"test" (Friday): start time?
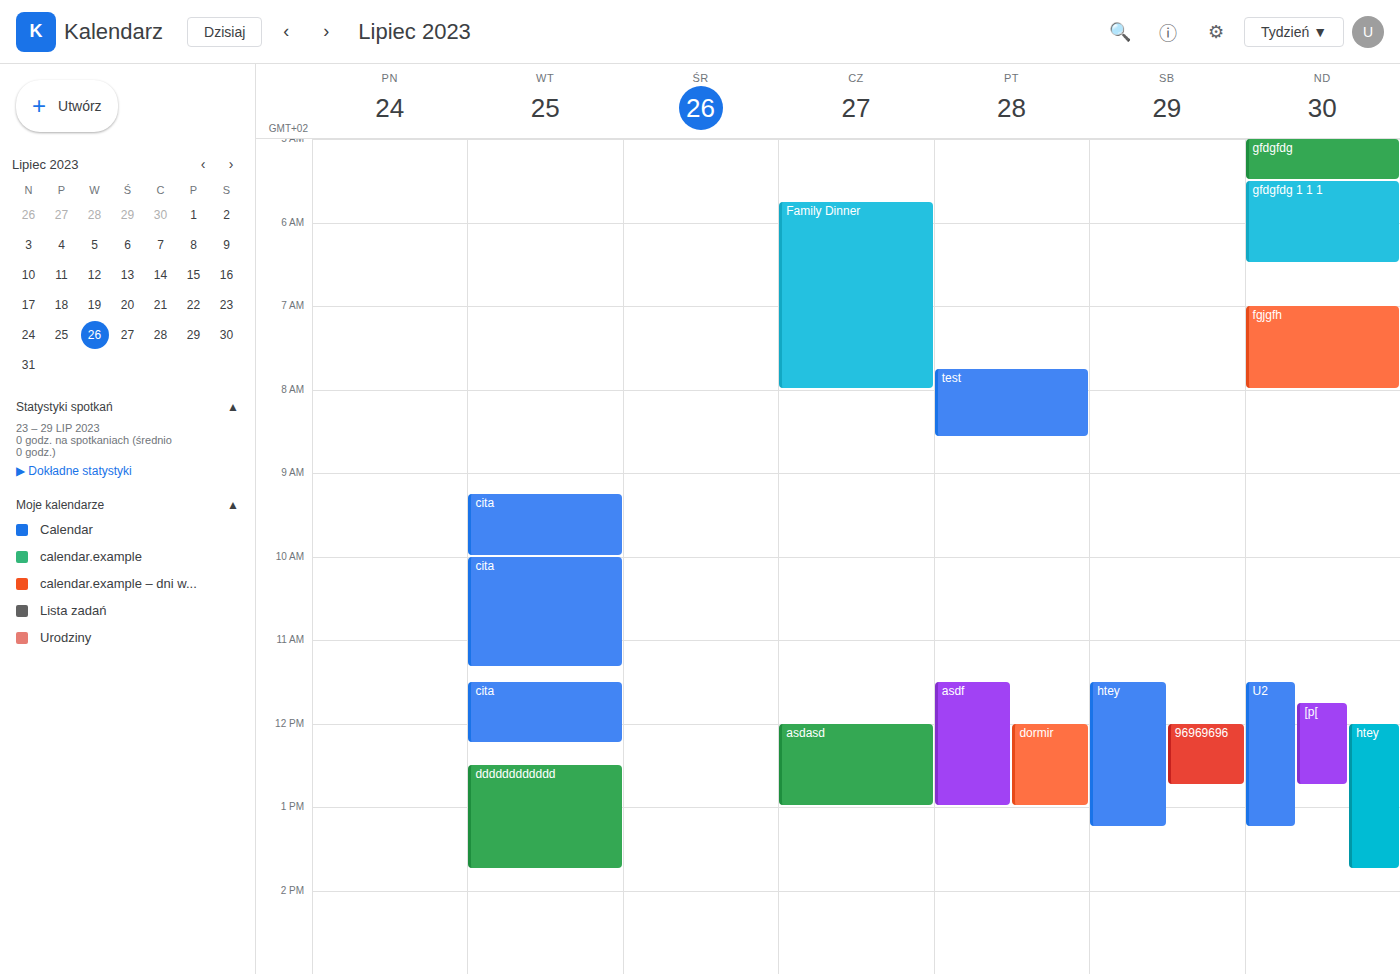
7:45 AM